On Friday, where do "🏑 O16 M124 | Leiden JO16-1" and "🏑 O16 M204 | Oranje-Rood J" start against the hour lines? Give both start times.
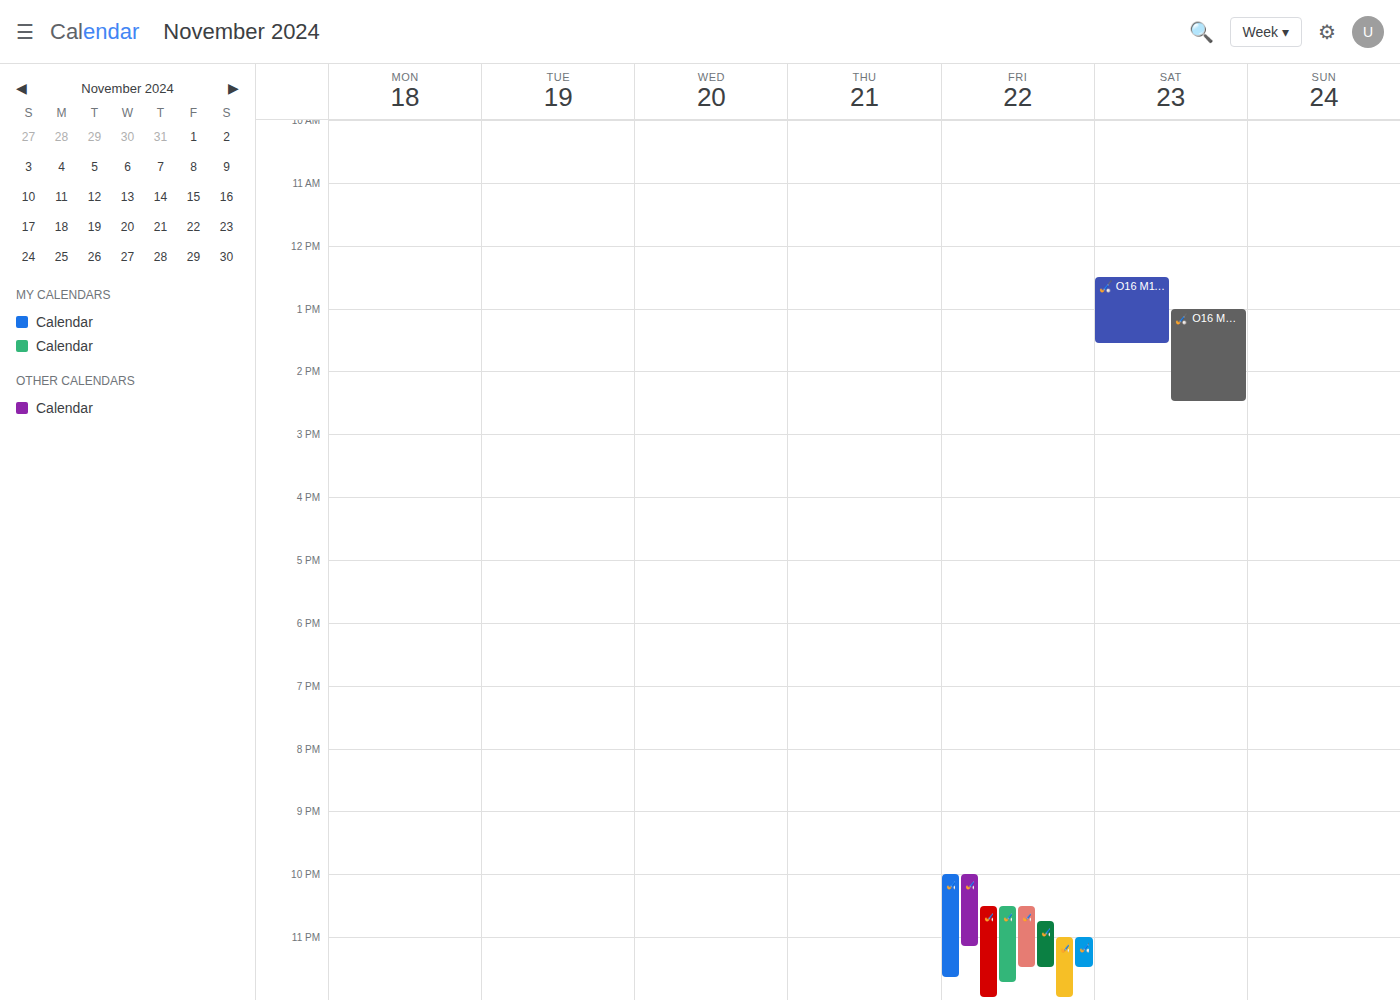
"🏑 O16 M124 | Leiden JO16-1": 10:00 PM, exactly on the 10 PM line. "🏑 O16 M204 | Oranje-Rood J": 10:30 PM, halfway between the 10 PM and 11 PM lines.